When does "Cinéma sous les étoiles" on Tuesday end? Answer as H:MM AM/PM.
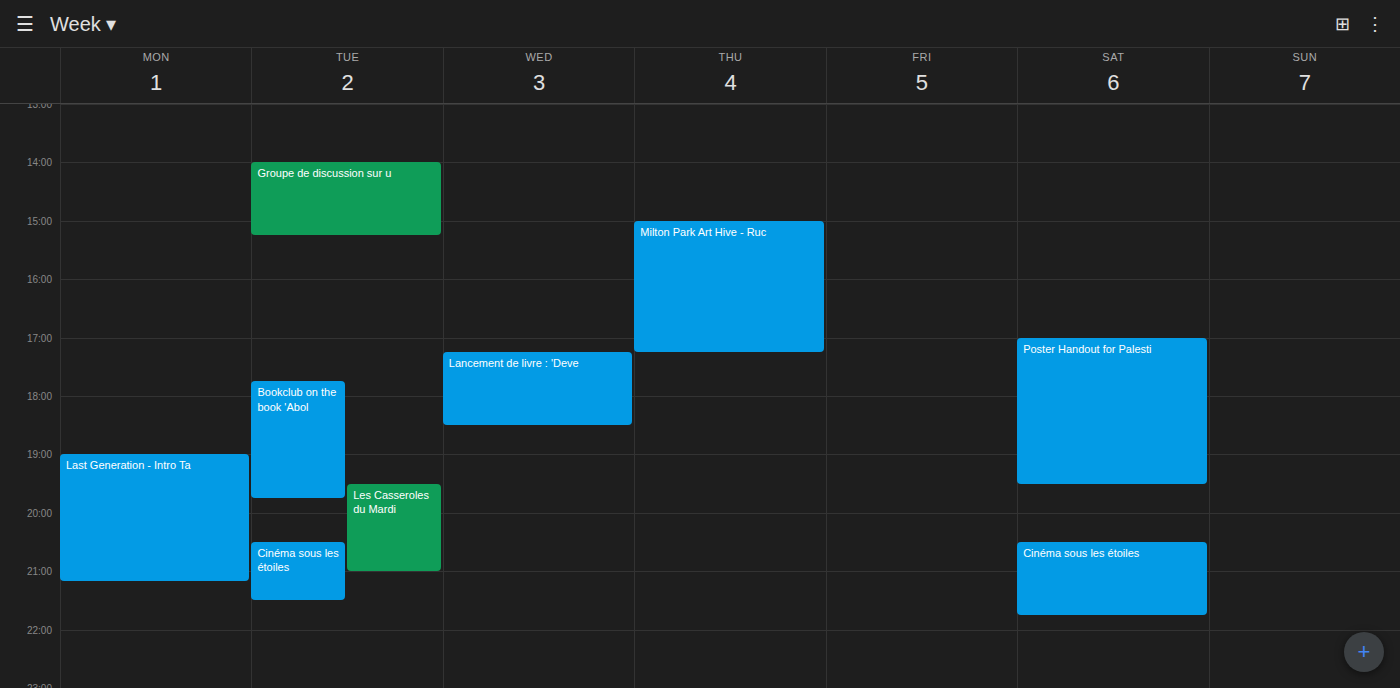
9:30 PM